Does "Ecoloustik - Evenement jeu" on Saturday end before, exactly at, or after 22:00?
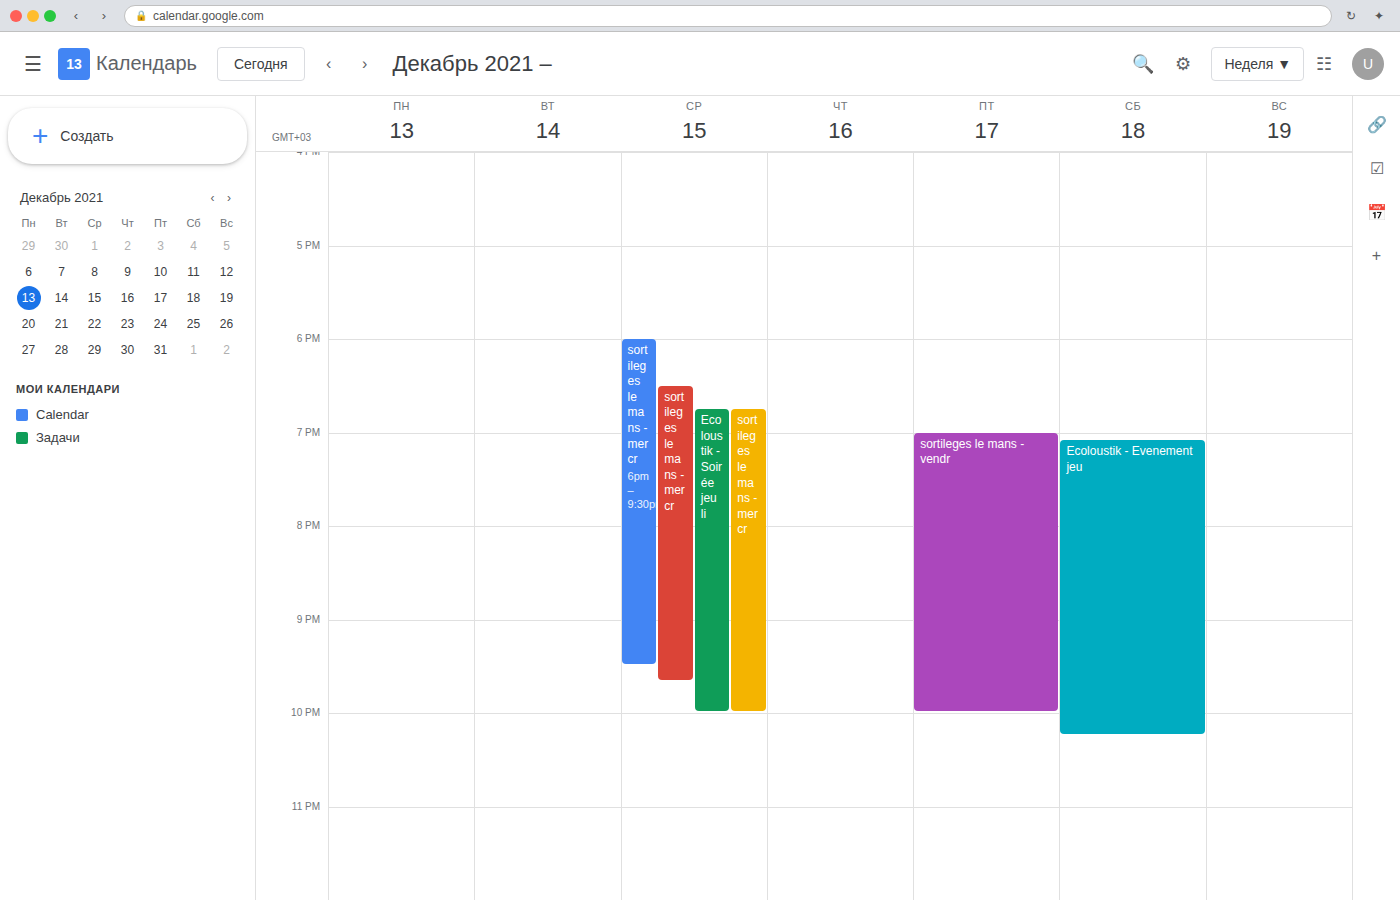
22:15 -- after 22:00, 15 minutes below the 22:00 line.